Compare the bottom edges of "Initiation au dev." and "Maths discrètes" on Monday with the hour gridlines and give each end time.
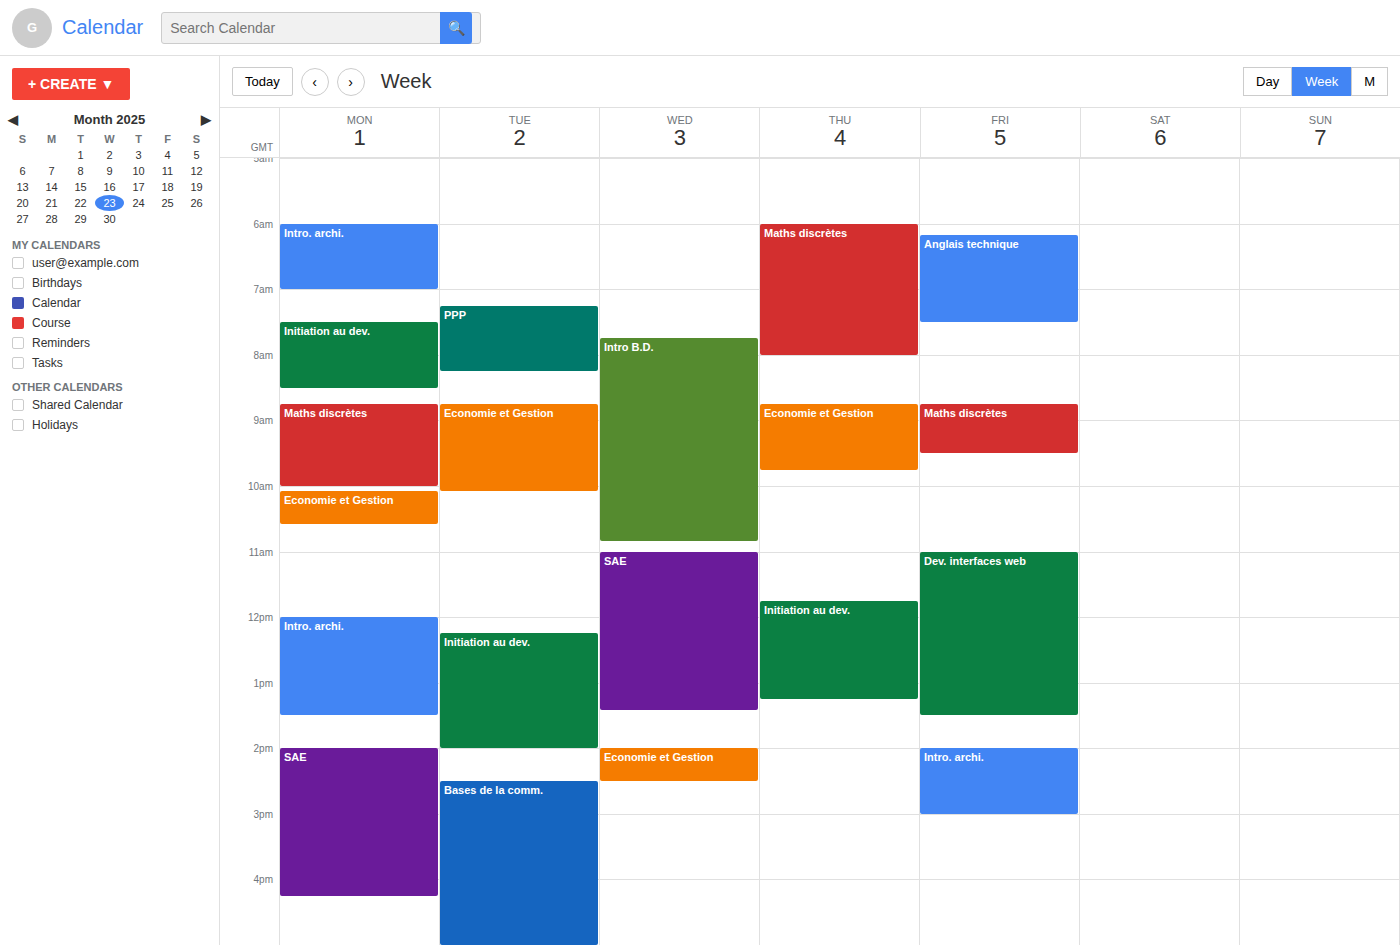
"Initiation au dev.": 8:30 AM, halfway between the 8 AM and 9 AM lines. "Maths discrètes": 10:00 AM, exactly on the 10 AM line.